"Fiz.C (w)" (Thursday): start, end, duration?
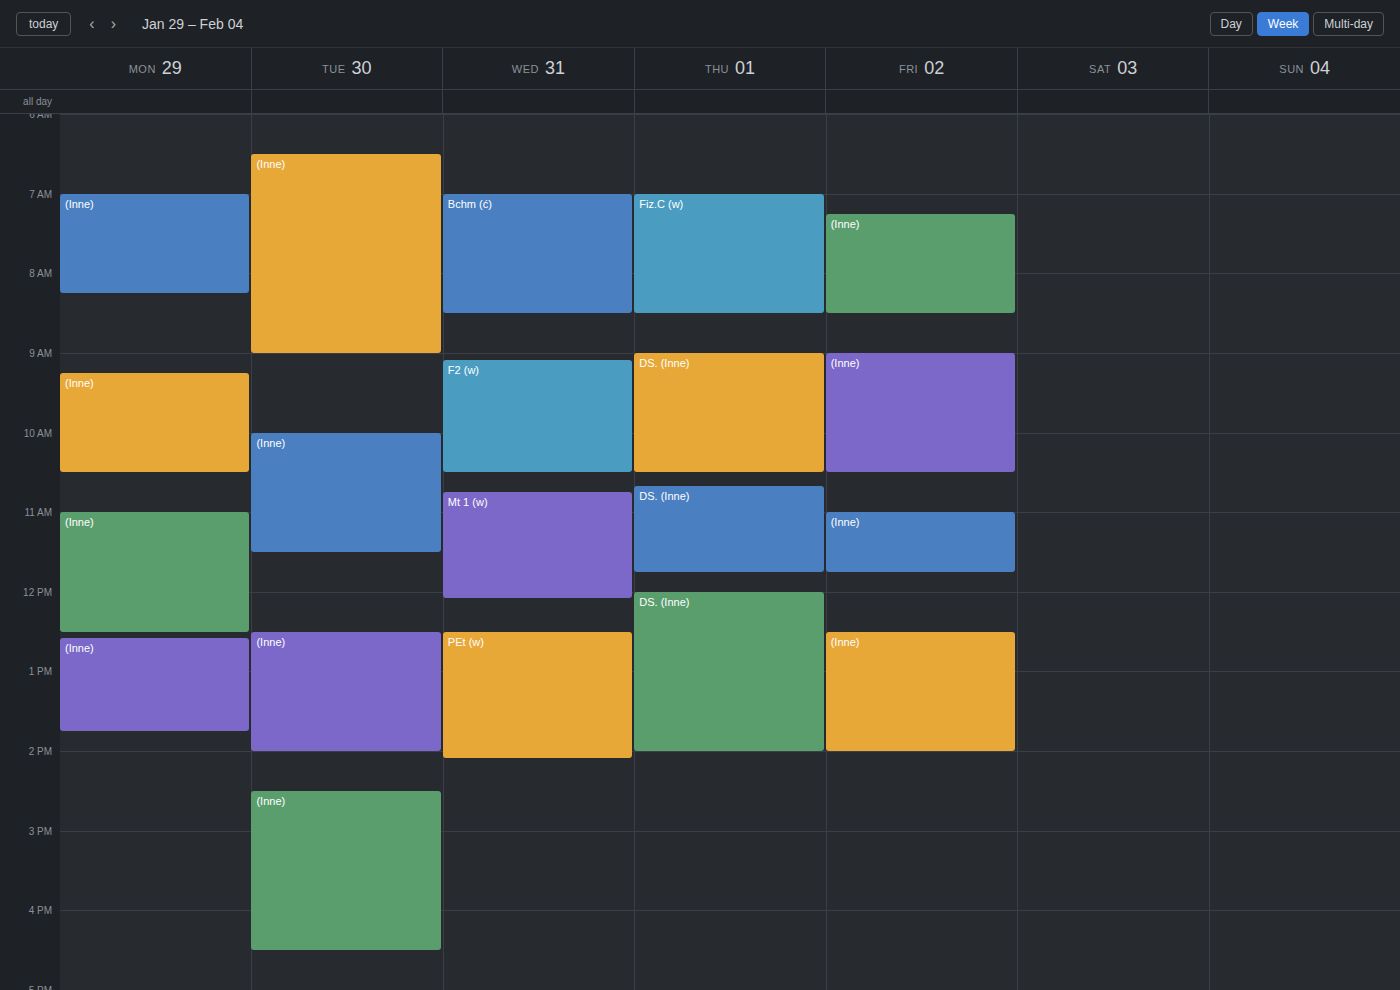
7:00 AM to 8:30 AM, 1 hour 30 minutes